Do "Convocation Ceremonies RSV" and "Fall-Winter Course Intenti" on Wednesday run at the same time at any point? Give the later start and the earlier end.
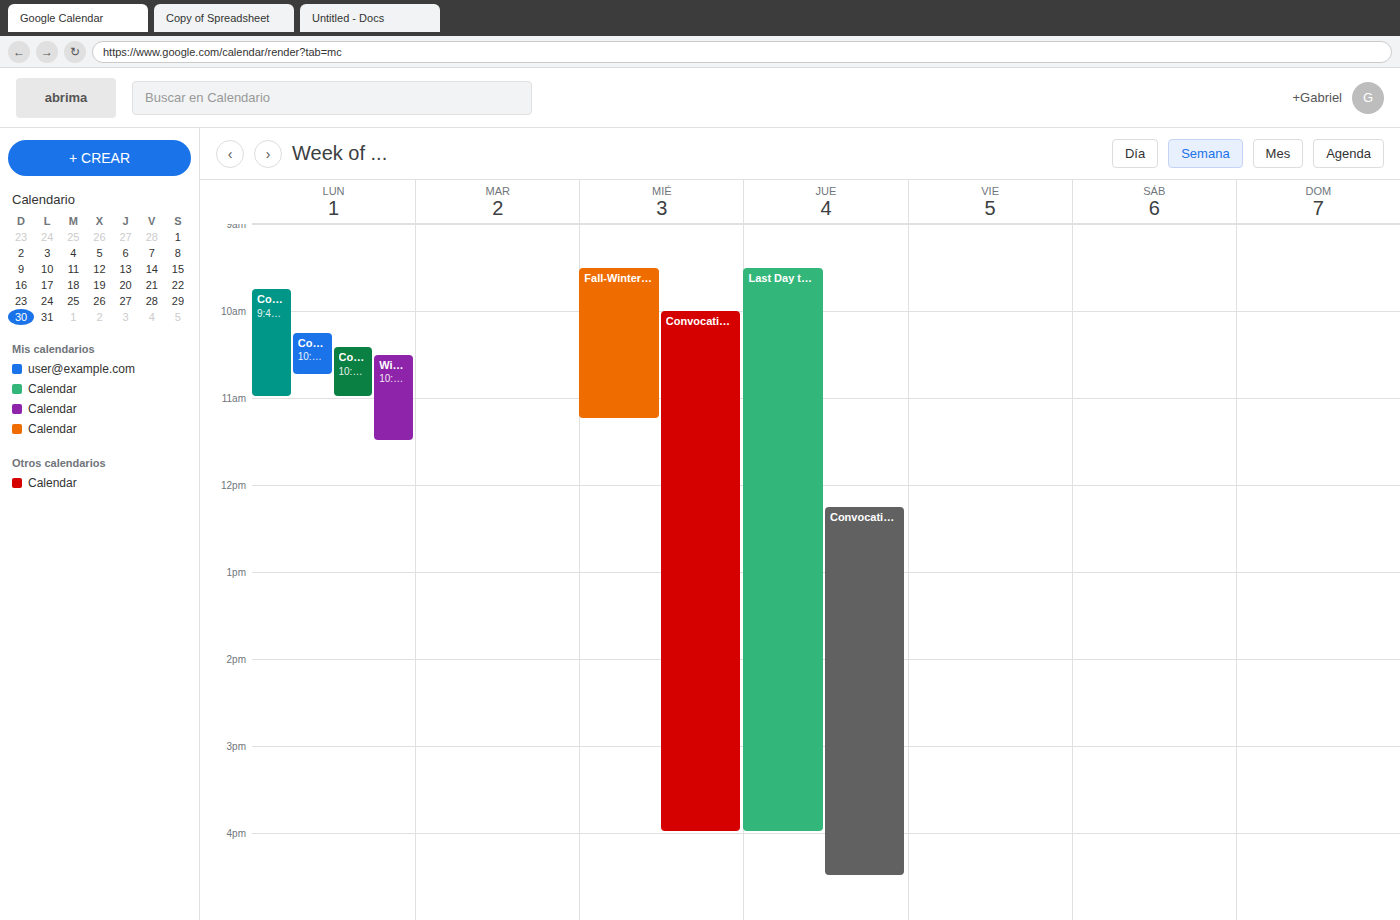
"Convocation Ceremonies RSV" starts at 10:00 AM, before "Fall-Winter Course Intenti" ends at 11:15 AM -- they overlap.